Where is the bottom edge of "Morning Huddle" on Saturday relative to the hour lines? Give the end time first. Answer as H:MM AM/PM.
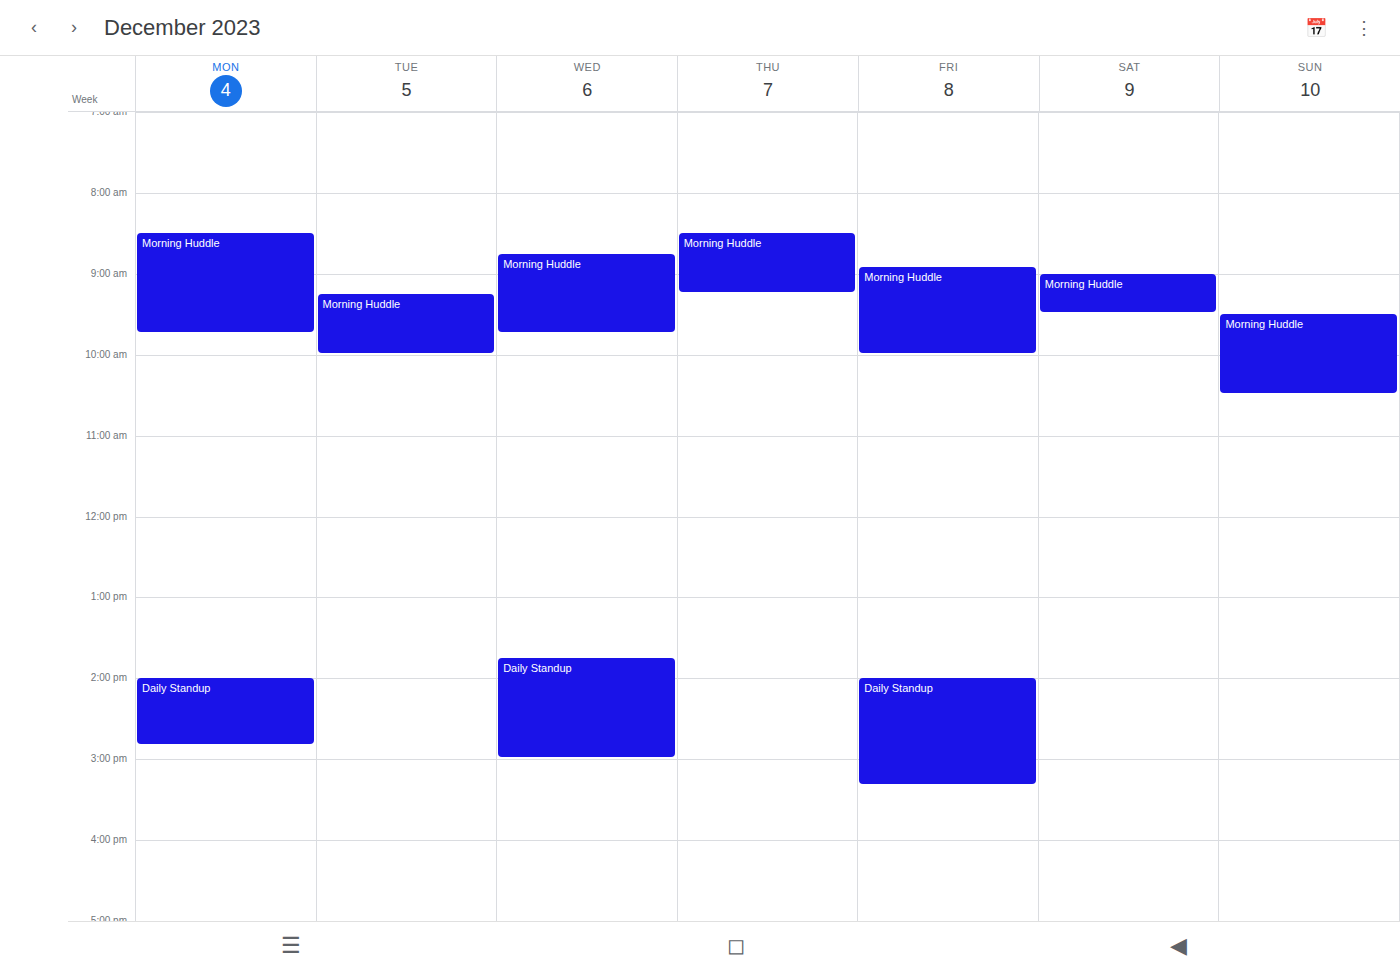
9:30 AM -- halfway between the 9 AM and 10 AM lines.